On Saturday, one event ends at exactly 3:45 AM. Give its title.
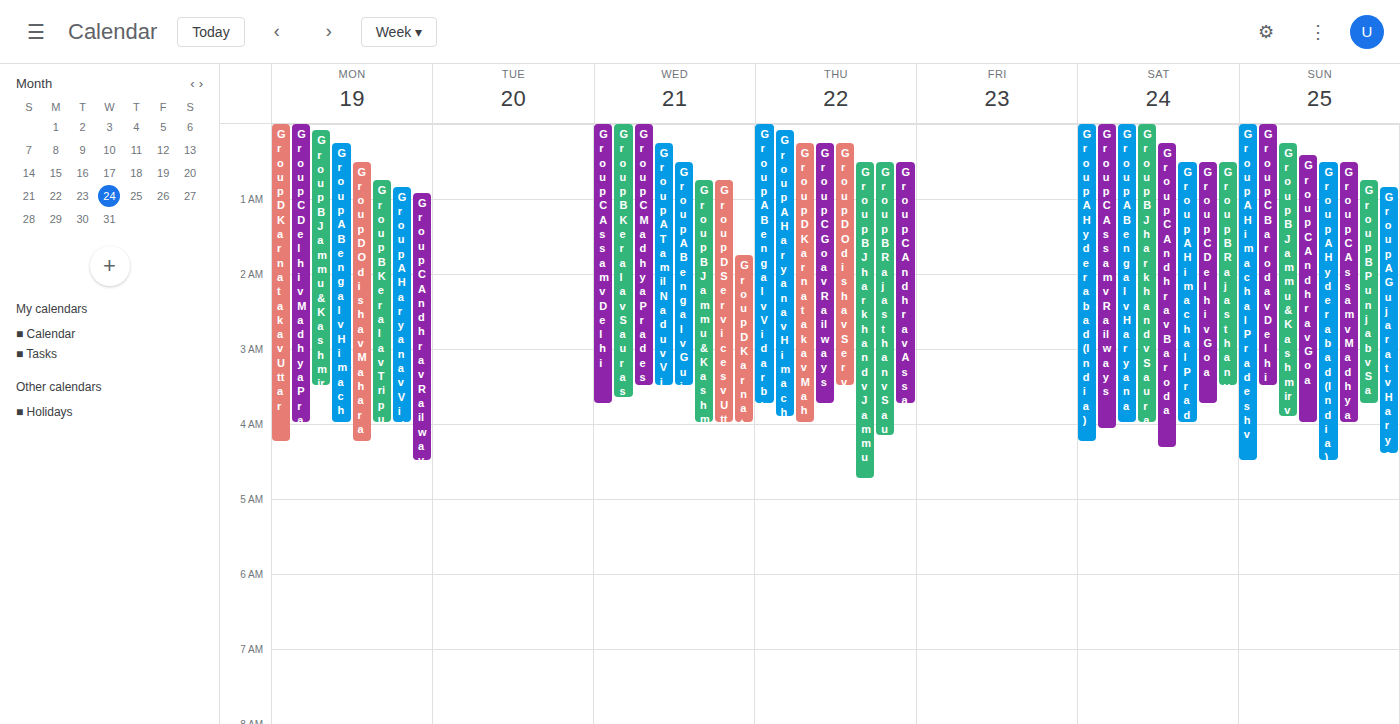
"Group C Delhi v Goa"